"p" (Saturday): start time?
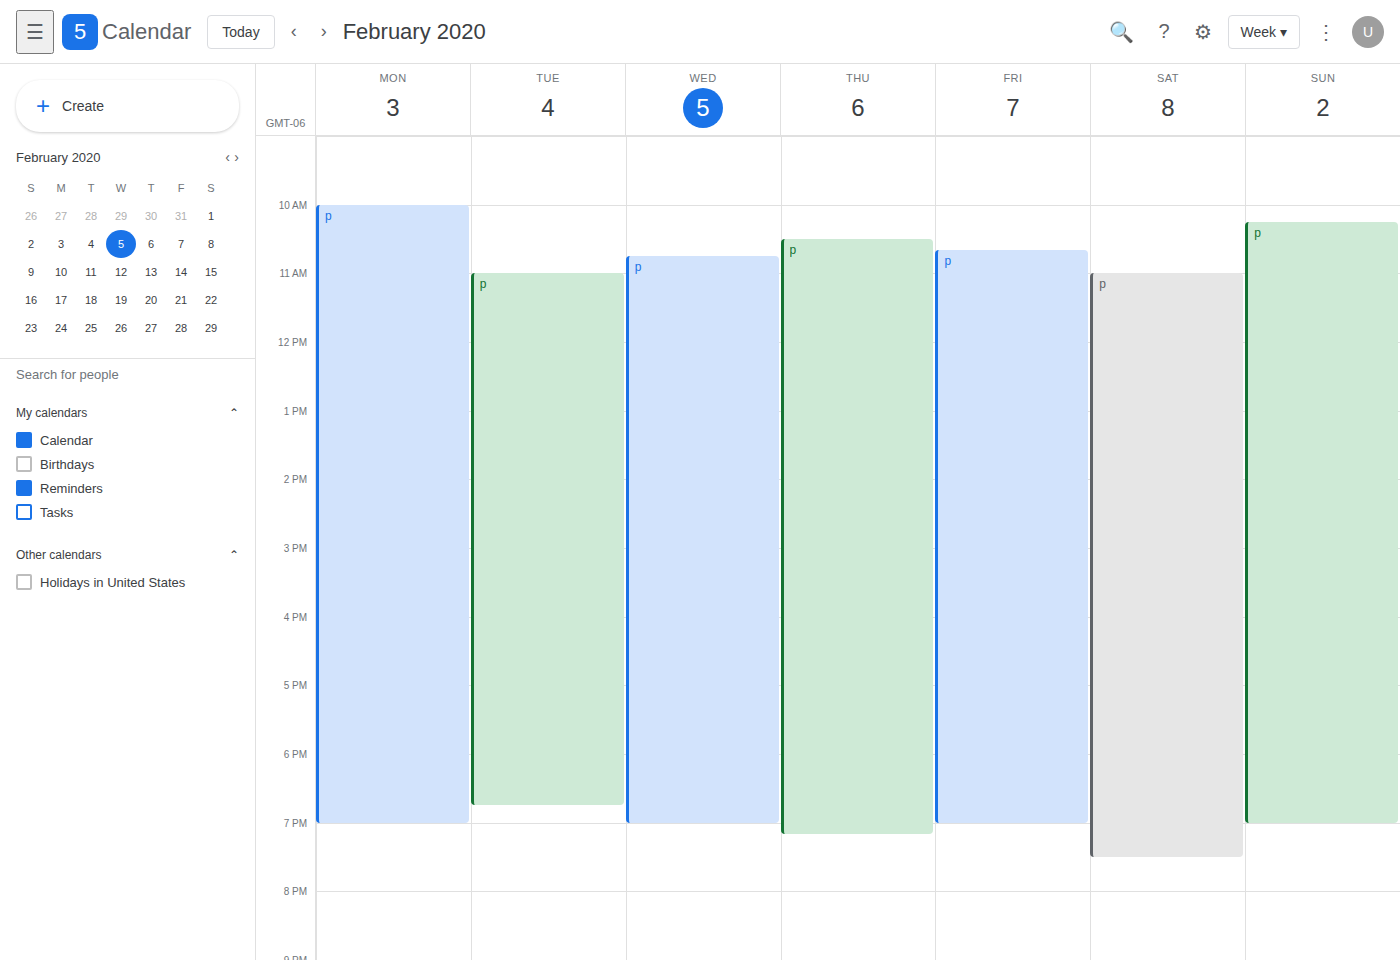
11:00 AM